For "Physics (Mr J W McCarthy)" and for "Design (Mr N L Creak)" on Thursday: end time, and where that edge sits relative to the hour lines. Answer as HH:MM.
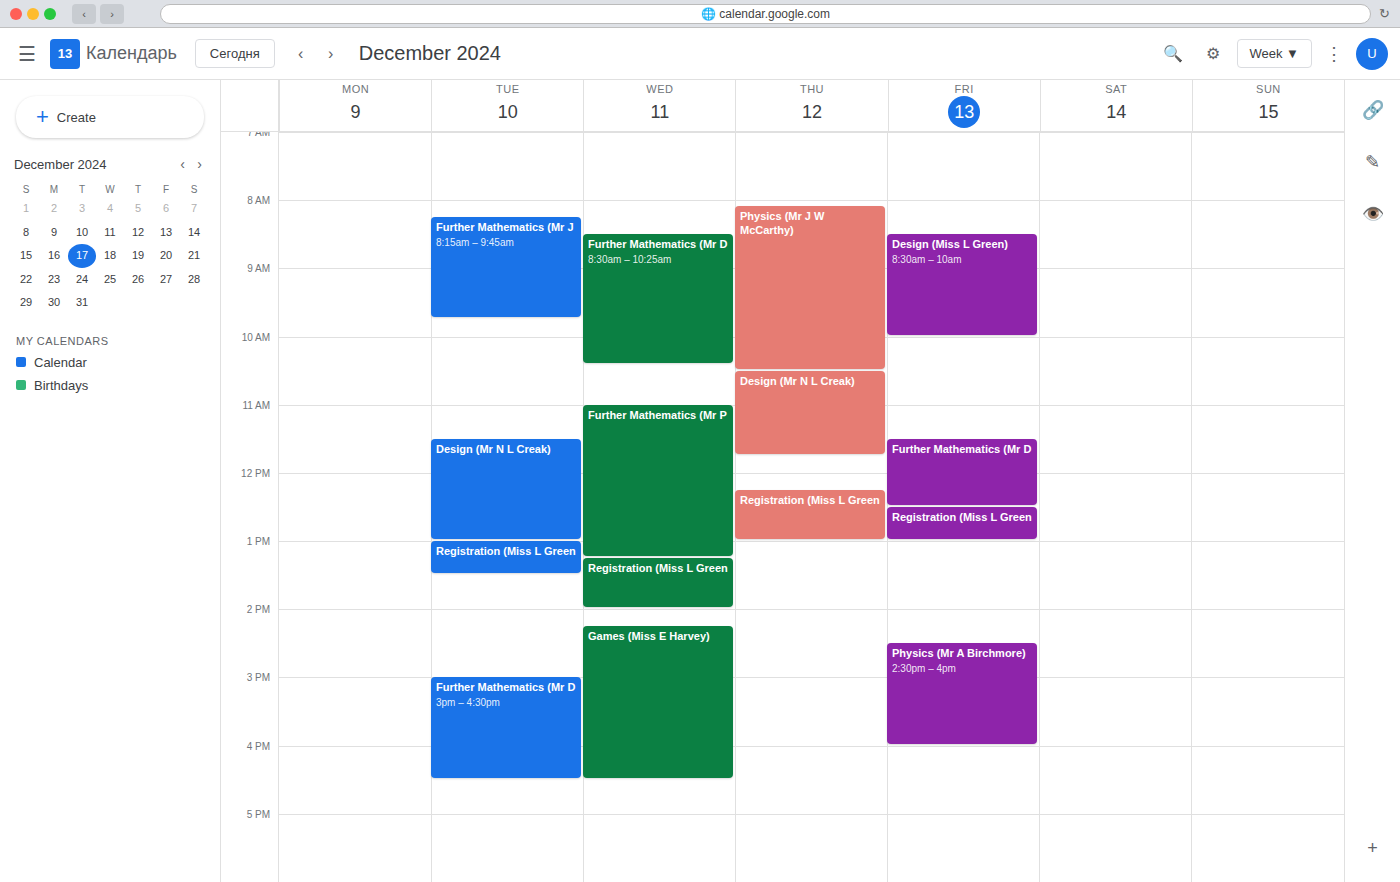
"Physics (Mr J W McCarthy)": 10:30, halfway between the 10:00 and 11:00 lines. "Design (Mr N L Creak)": 11:45, neither: three quarters of the way from the 11:00 line to the 12:00 line.